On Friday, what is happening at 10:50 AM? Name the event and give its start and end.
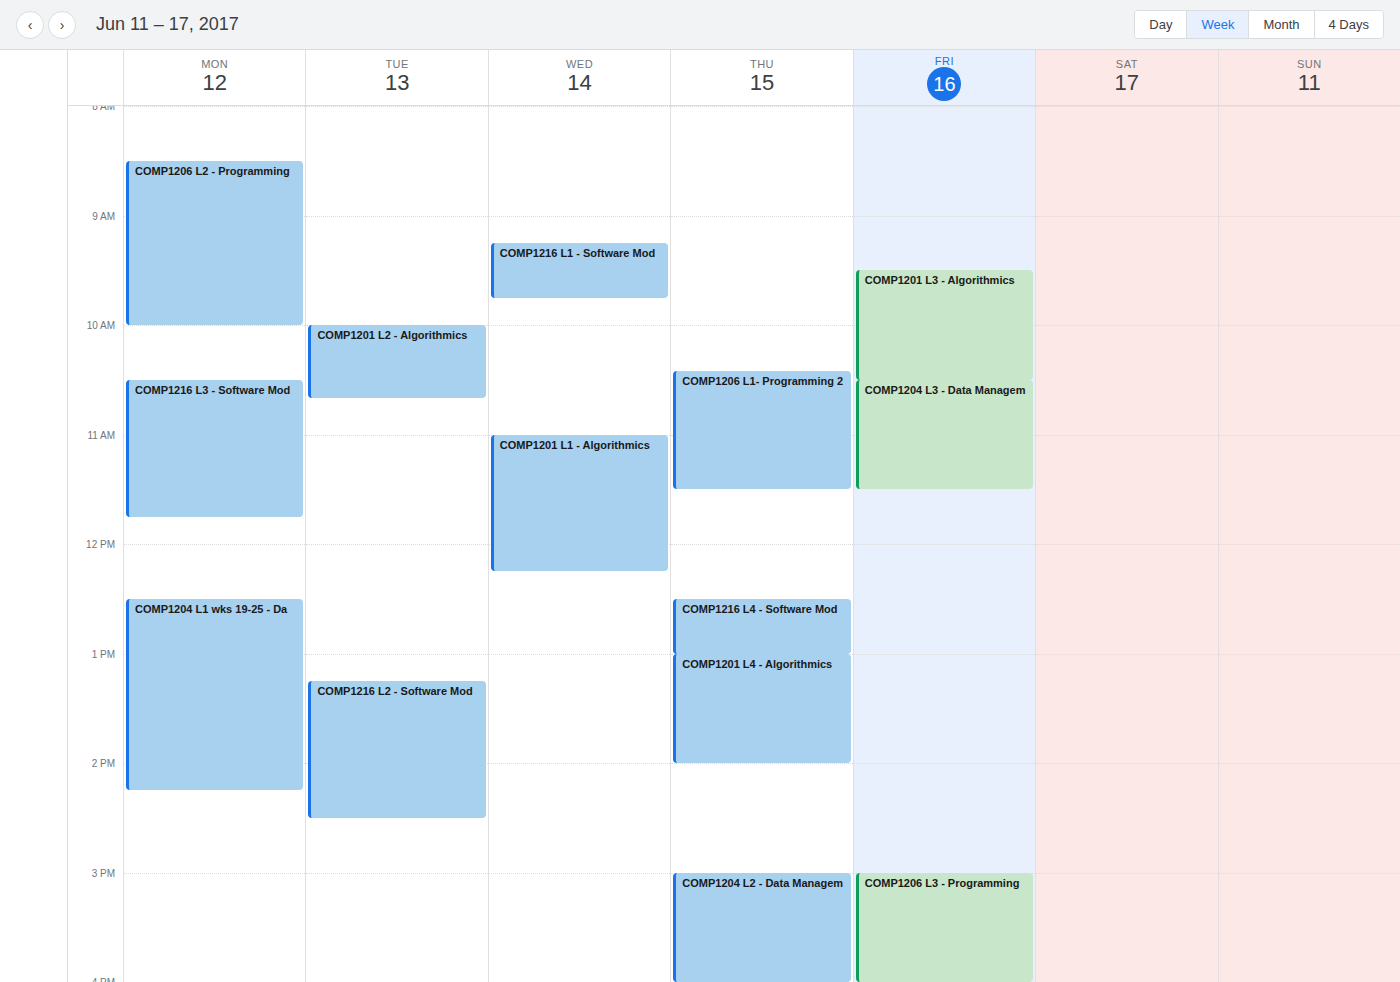
"COMP1204 L3 - Data Managem", 10:30 AM to 11:30 AM